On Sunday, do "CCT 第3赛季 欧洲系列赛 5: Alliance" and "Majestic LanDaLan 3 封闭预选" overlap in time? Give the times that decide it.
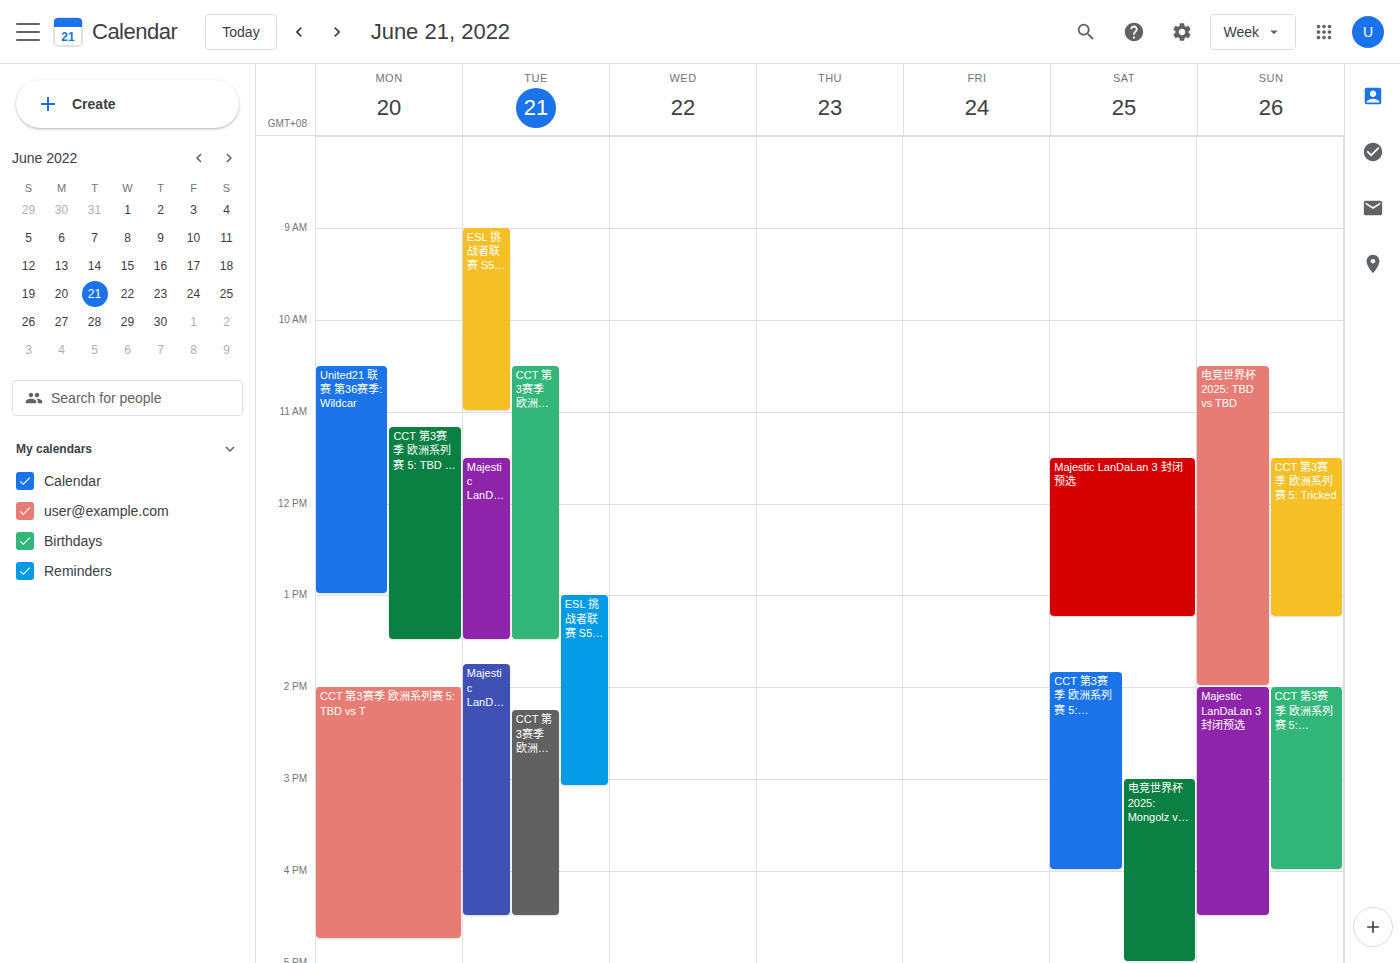
"CCT 第3赛季 欧洲系列赛 5: Alliance" runs 2:00 PM to 4:00 PM, inside "Majestic LanDaLan 3 封闭预选" -- they overlap.